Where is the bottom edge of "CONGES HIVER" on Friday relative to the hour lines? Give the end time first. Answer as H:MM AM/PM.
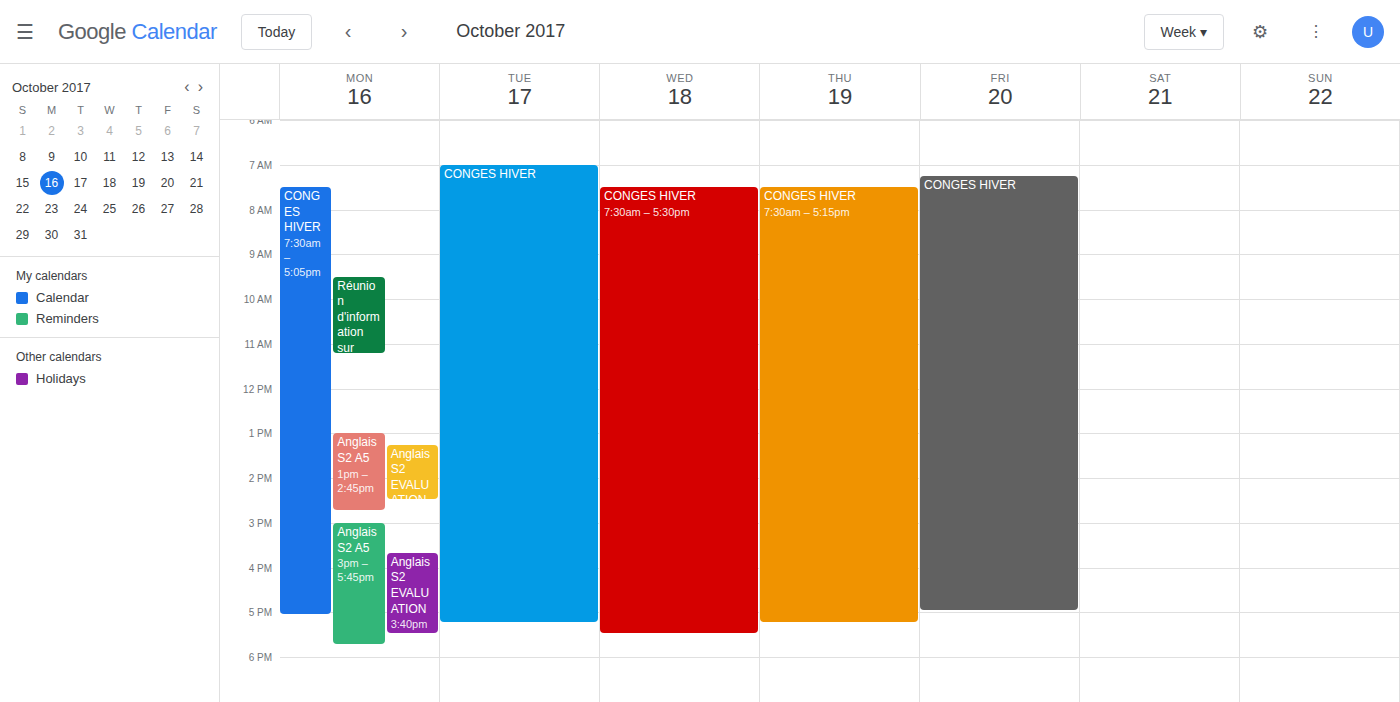
5:00 PM -- exactly on the 5 PM line.